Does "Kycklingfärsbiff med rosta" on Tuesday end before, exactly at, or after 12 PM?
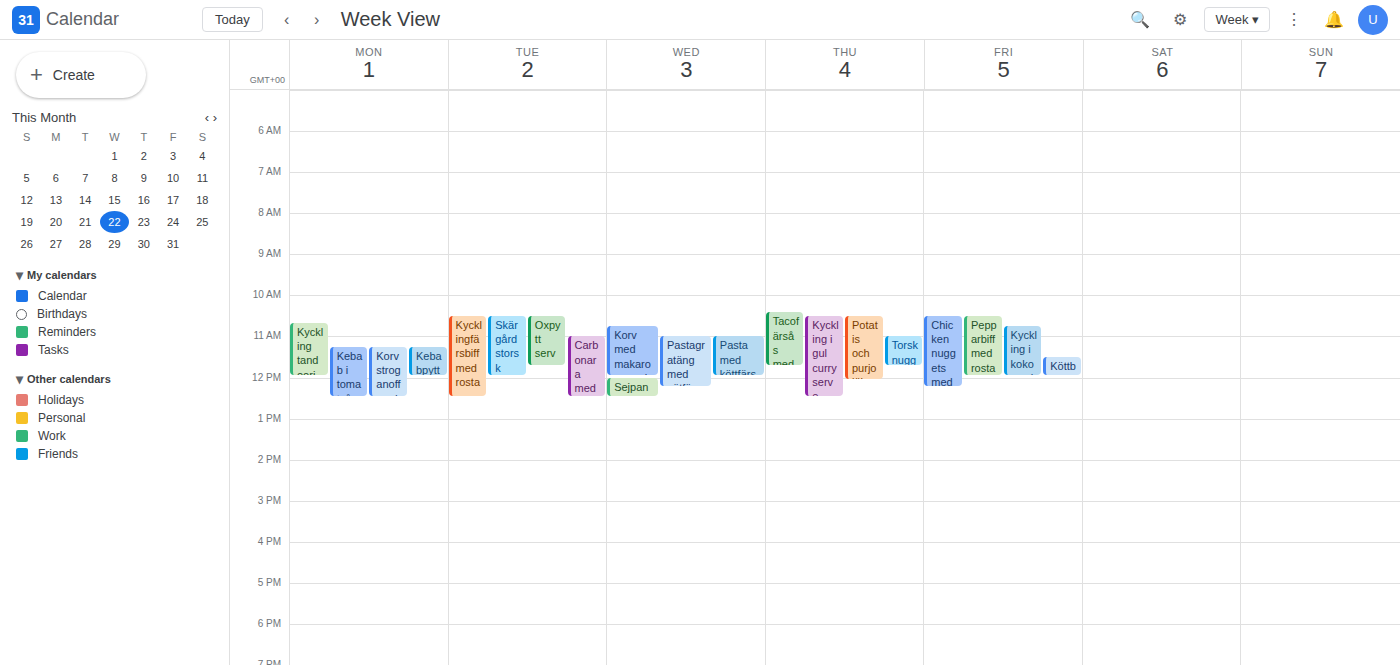
12:30 PM -- after 12 PM, 30 minutes below the 12 PM line.